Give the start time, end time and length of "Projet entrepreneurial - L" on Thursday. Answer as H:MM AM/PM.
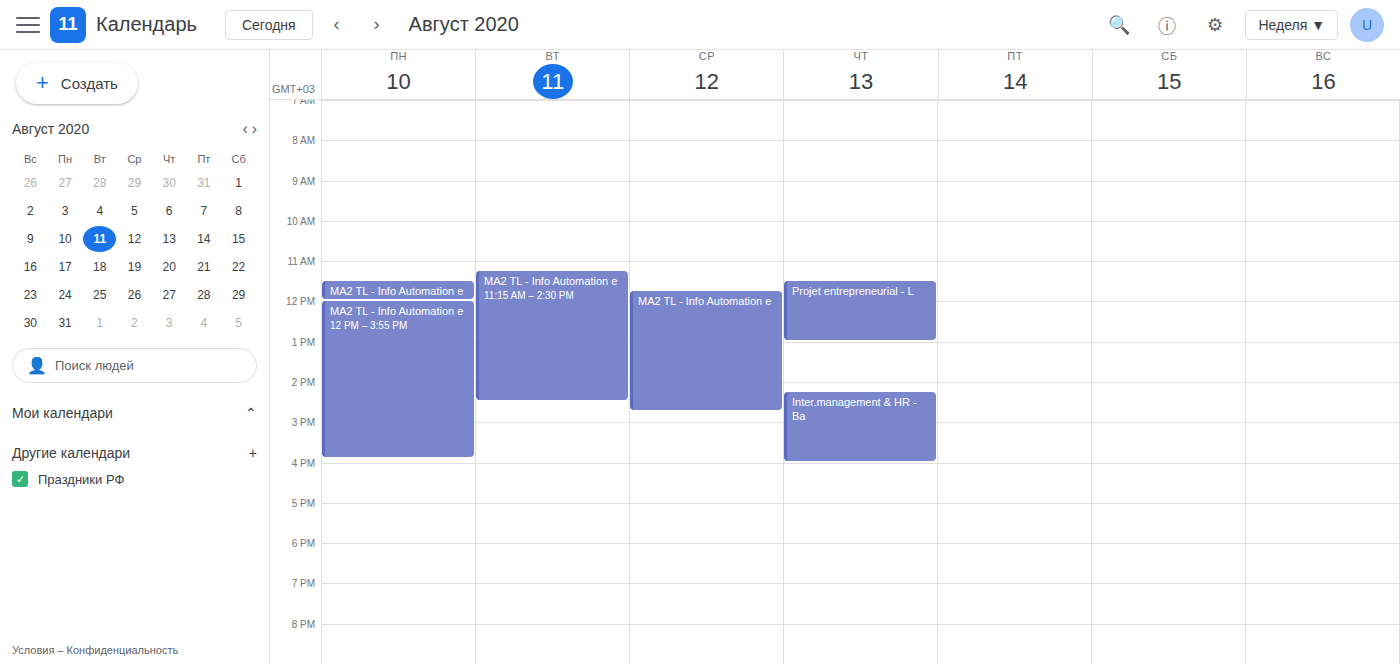
11:30 AM to 1:00 PM, 1 hour 30 minutes